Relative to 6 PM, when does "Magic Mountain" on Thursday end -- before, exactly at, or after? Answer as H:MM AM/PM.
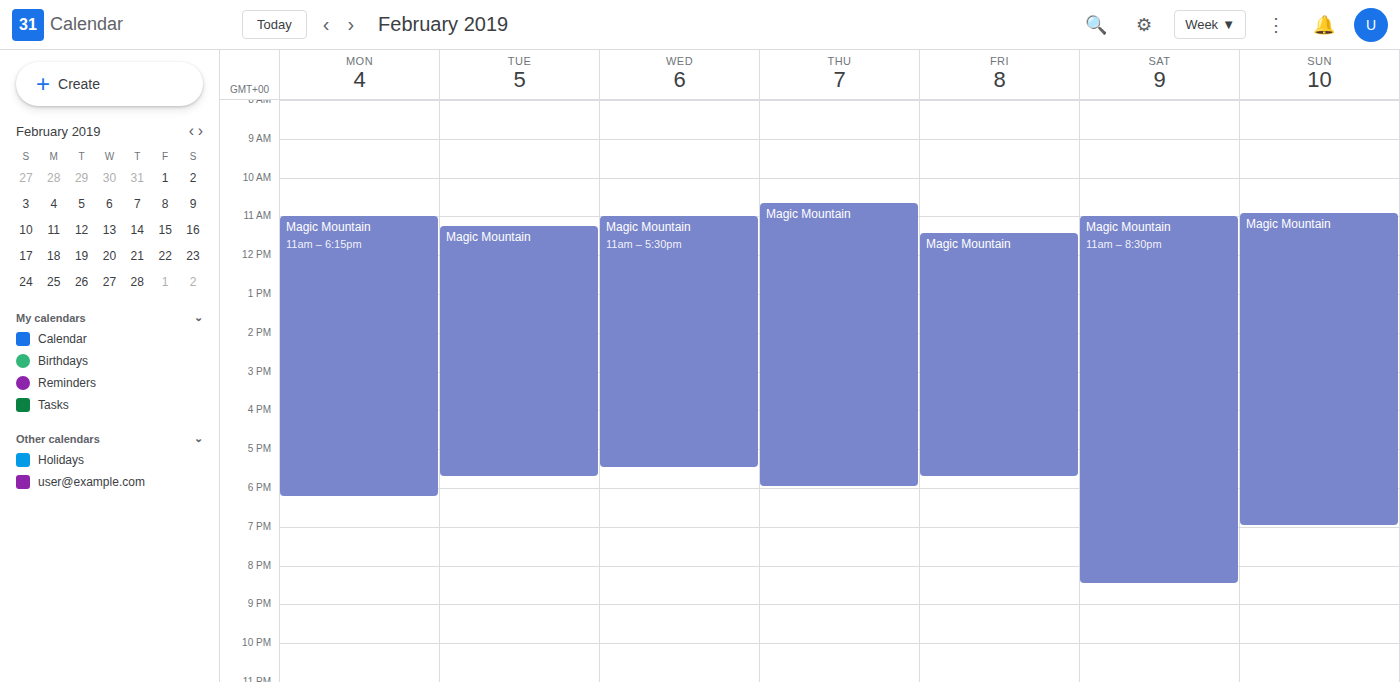
6:00 PM -- exactly at 6 PM, on the 6 PM line.